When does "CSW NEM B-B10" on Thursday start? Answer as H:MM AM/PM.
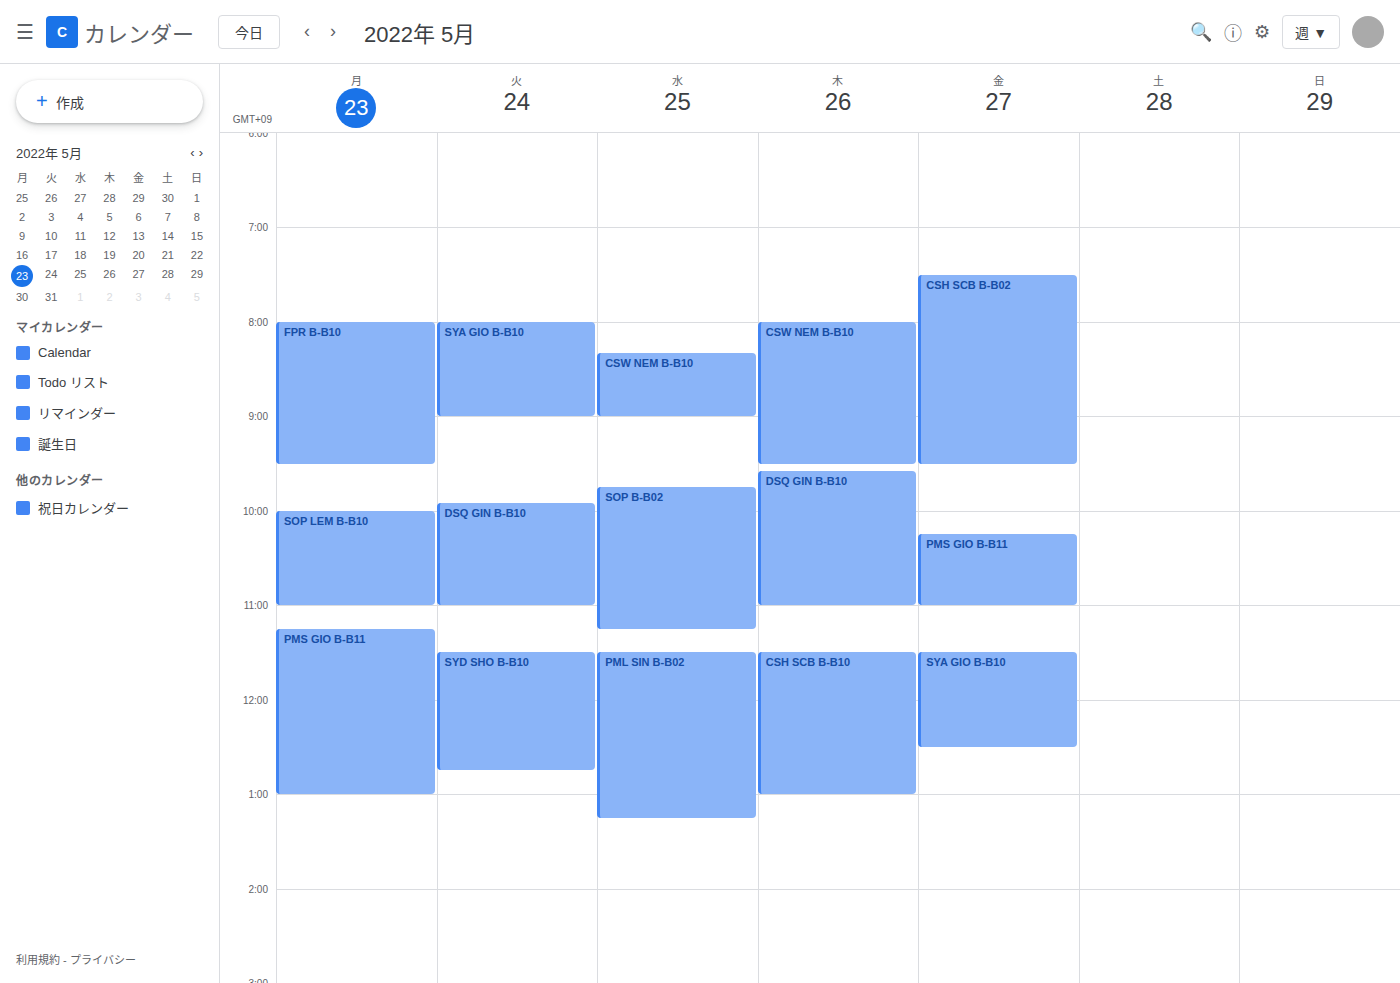
8:00 AM